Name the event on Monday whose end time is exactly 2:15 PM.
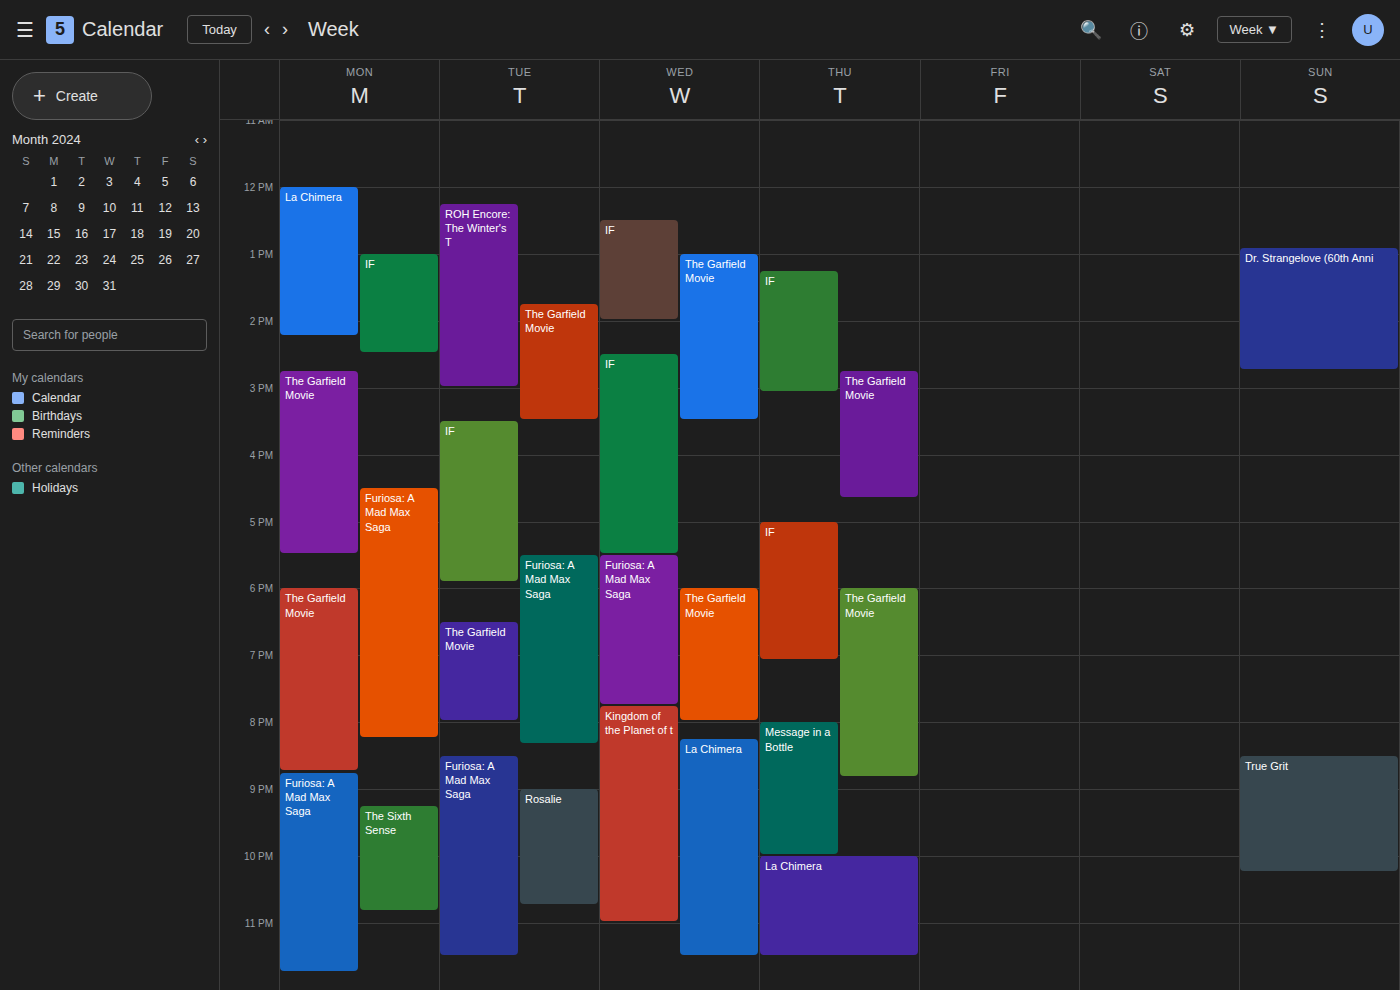
"La Chimera"